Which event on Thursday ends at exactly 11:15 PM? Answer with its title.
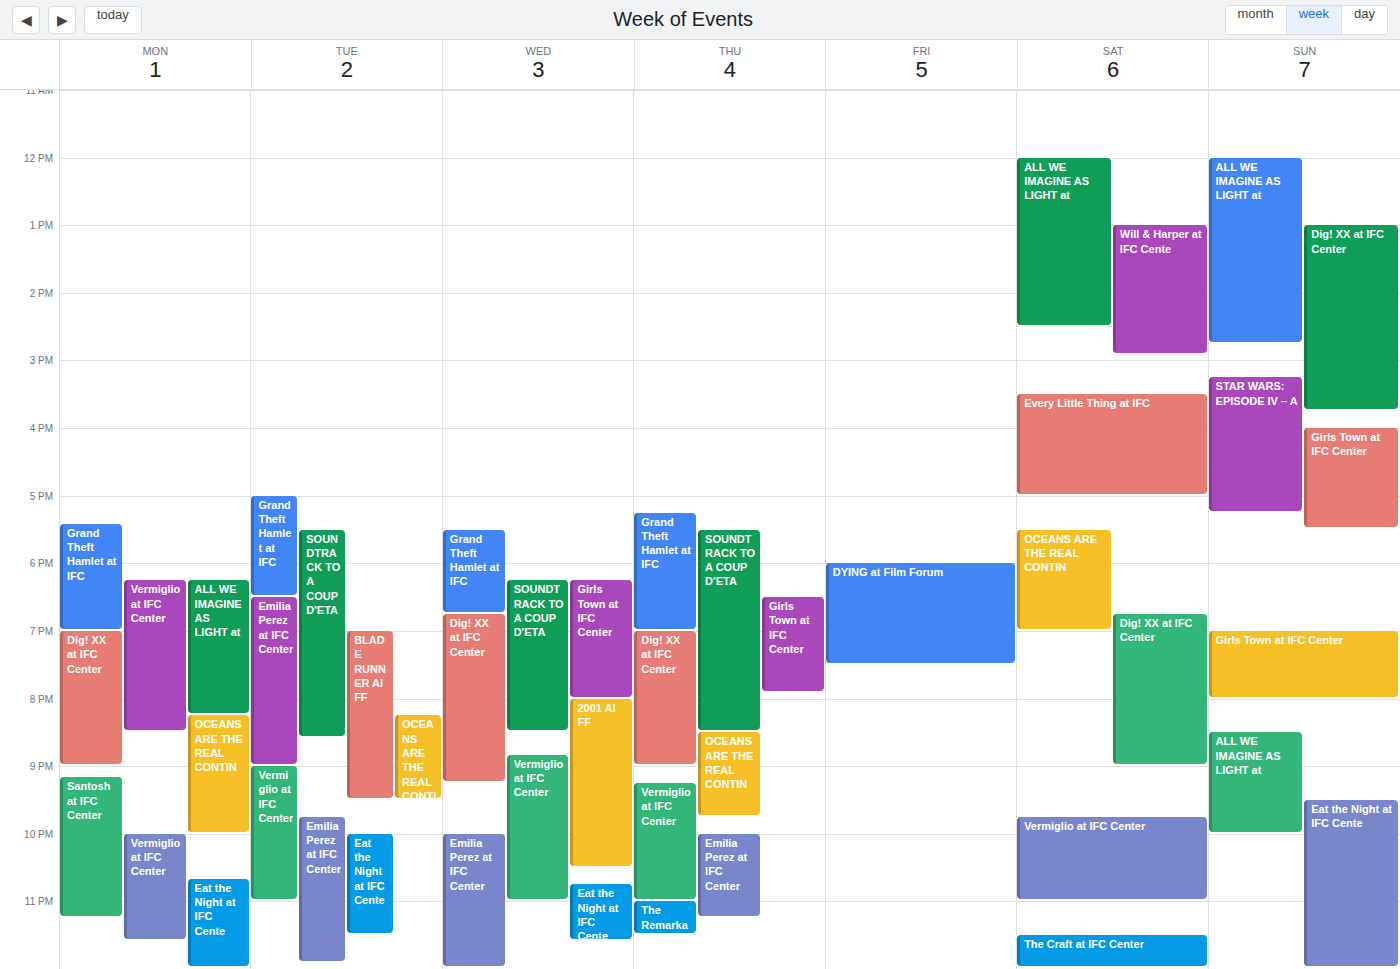
"Emilia Perez at IFC Center"